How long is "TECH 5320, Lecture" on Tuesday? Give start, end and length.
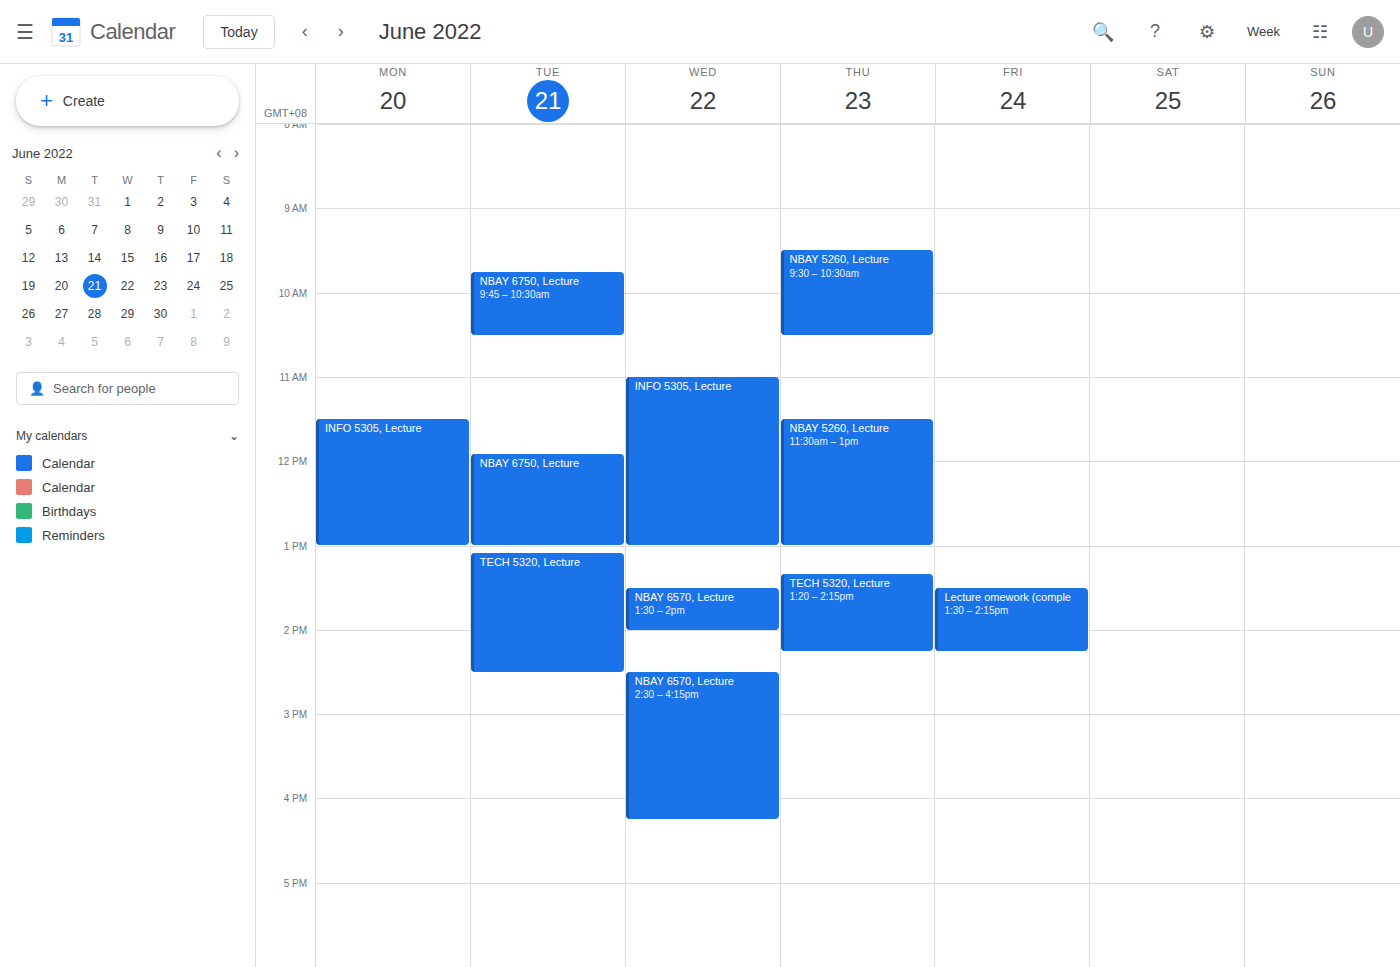
1:05 PM to 2:30 PM, 1 hour 25 minutes